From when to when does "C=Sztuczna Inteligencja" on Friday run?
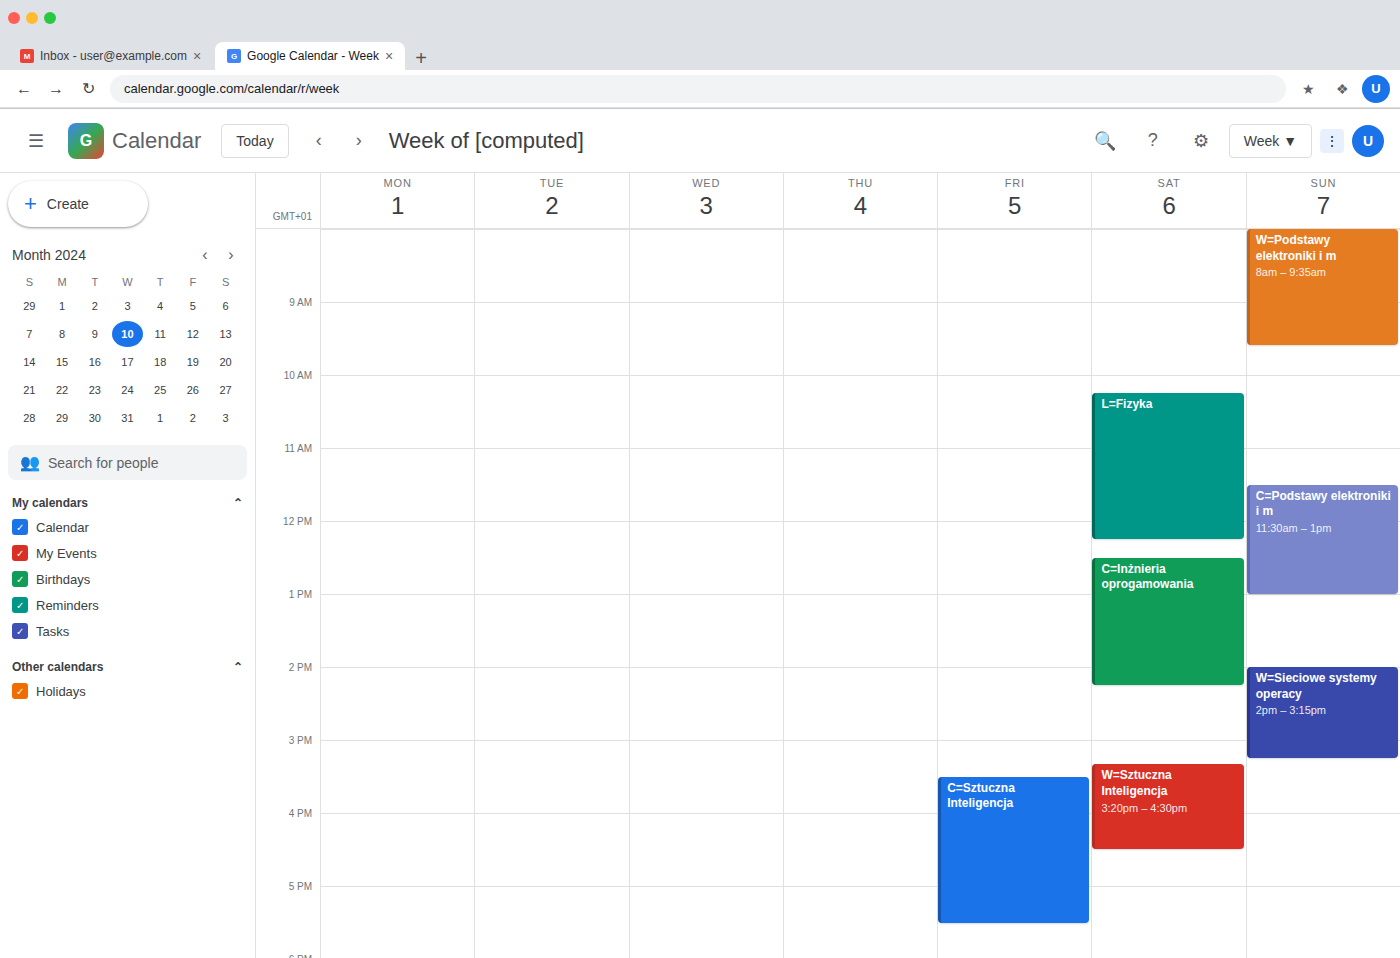
3:30 PM to 5:30 PM